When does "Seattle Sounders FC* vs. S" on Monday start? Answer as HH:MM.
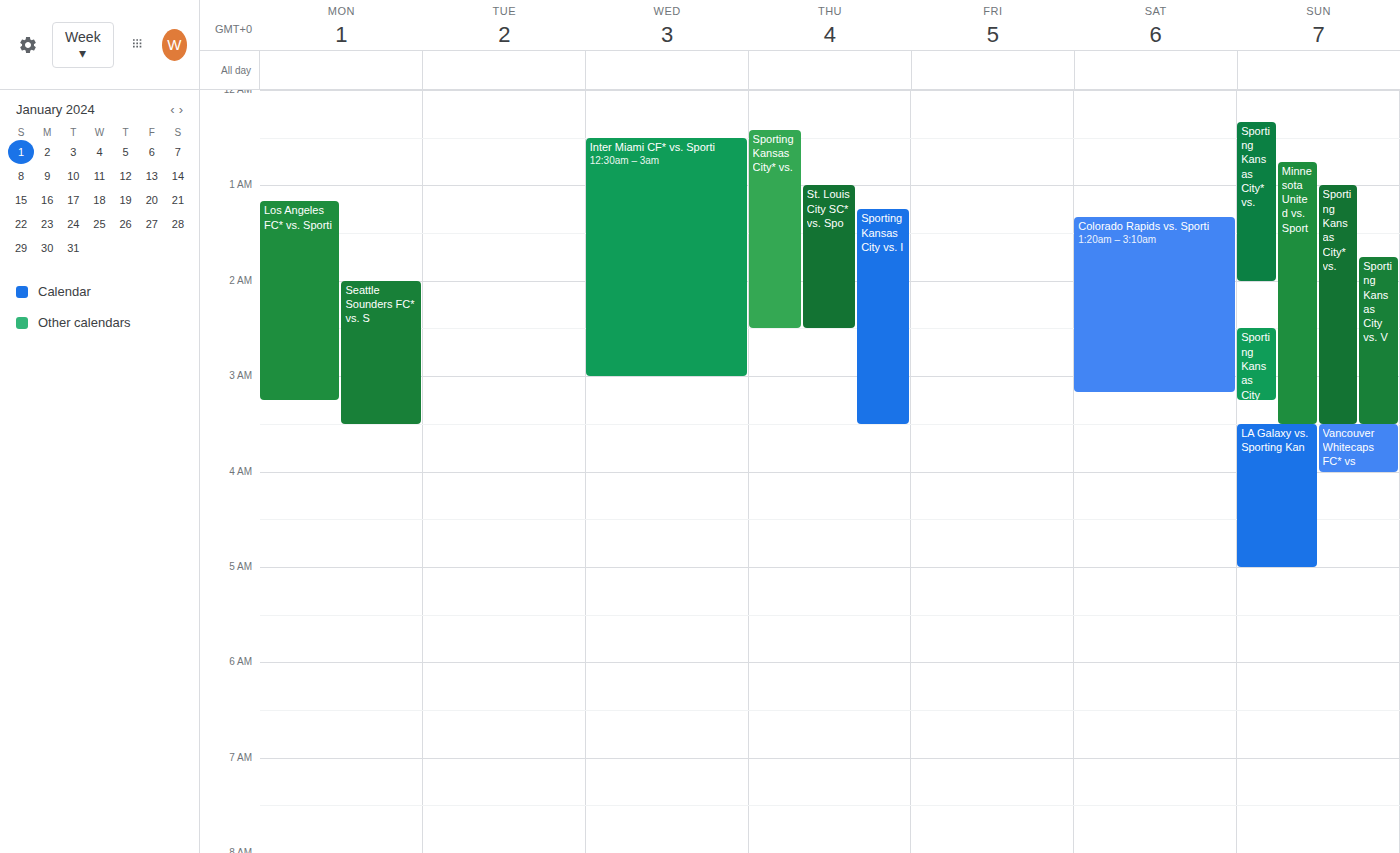
02:00